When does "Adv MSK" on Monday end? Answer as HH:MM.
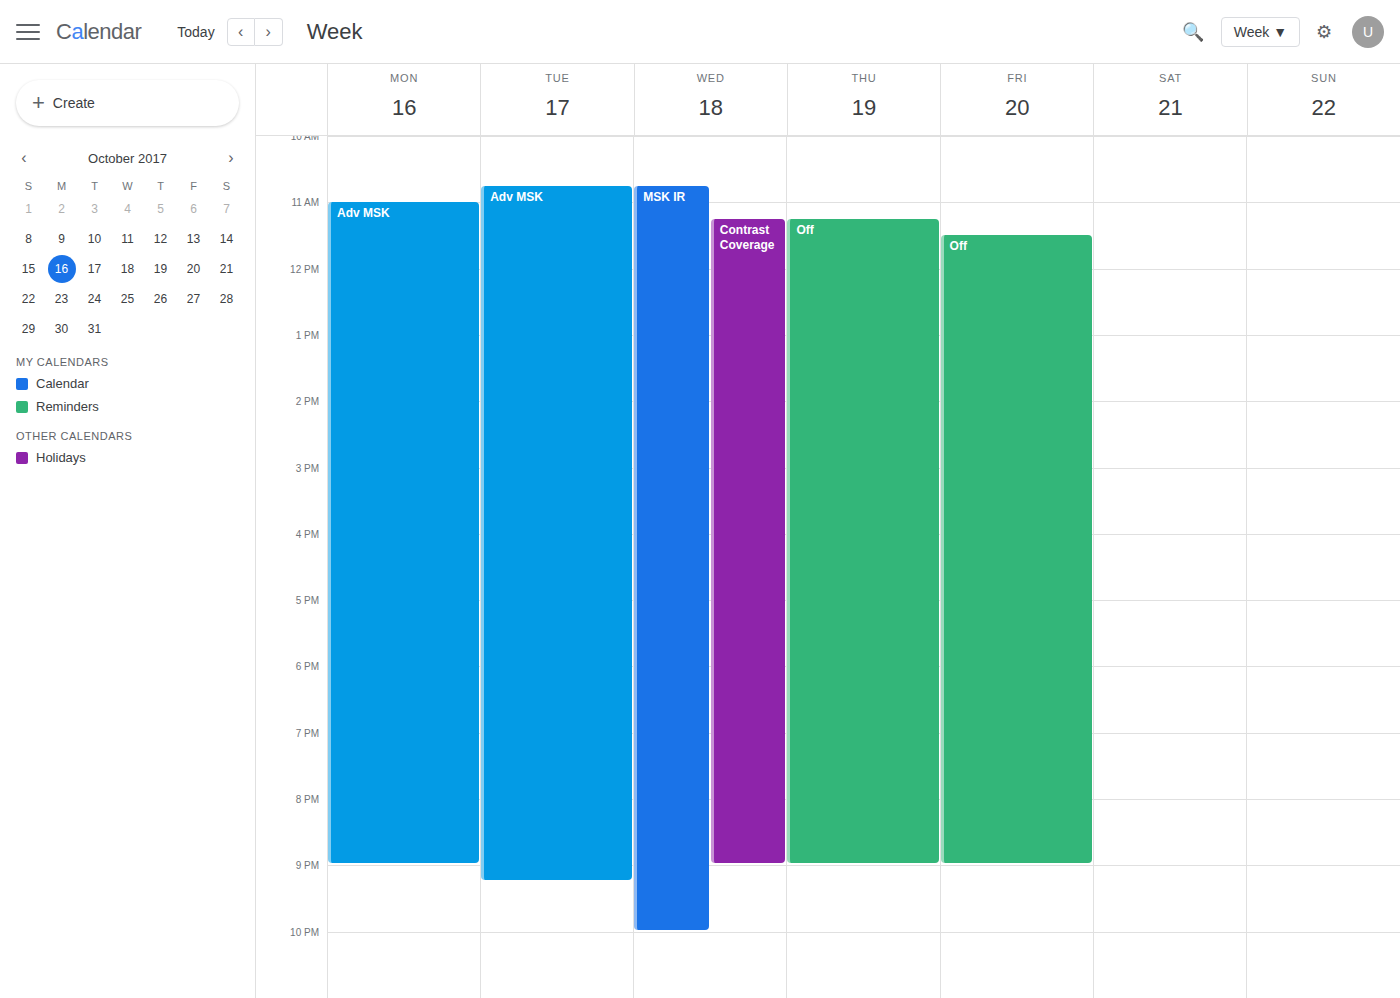
21:00